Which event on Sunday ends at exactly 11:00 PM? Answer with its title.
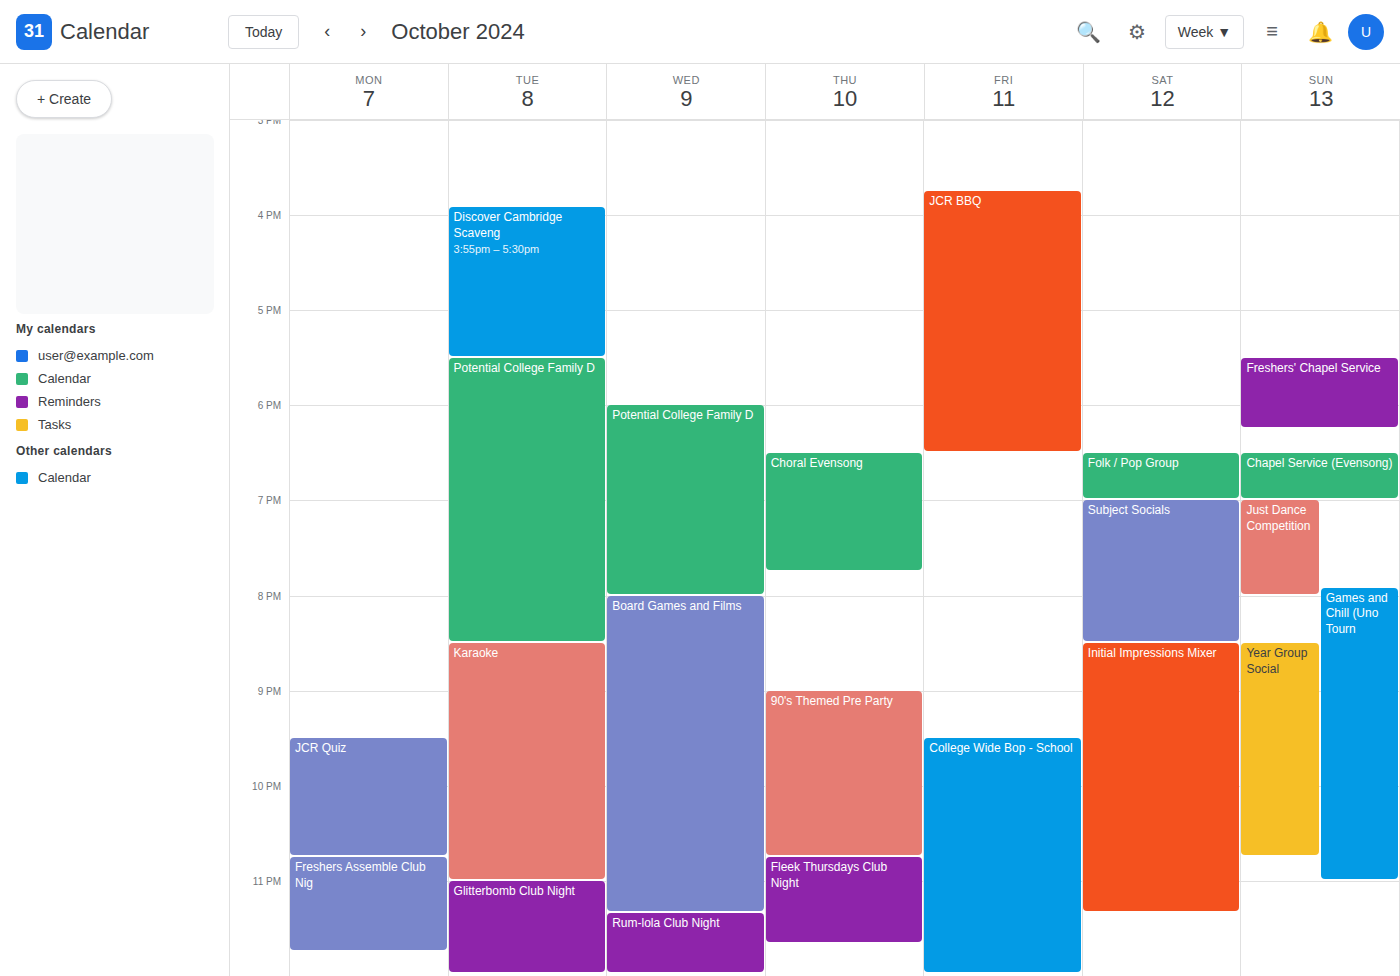
"Games and Chill (Uno Tourn"